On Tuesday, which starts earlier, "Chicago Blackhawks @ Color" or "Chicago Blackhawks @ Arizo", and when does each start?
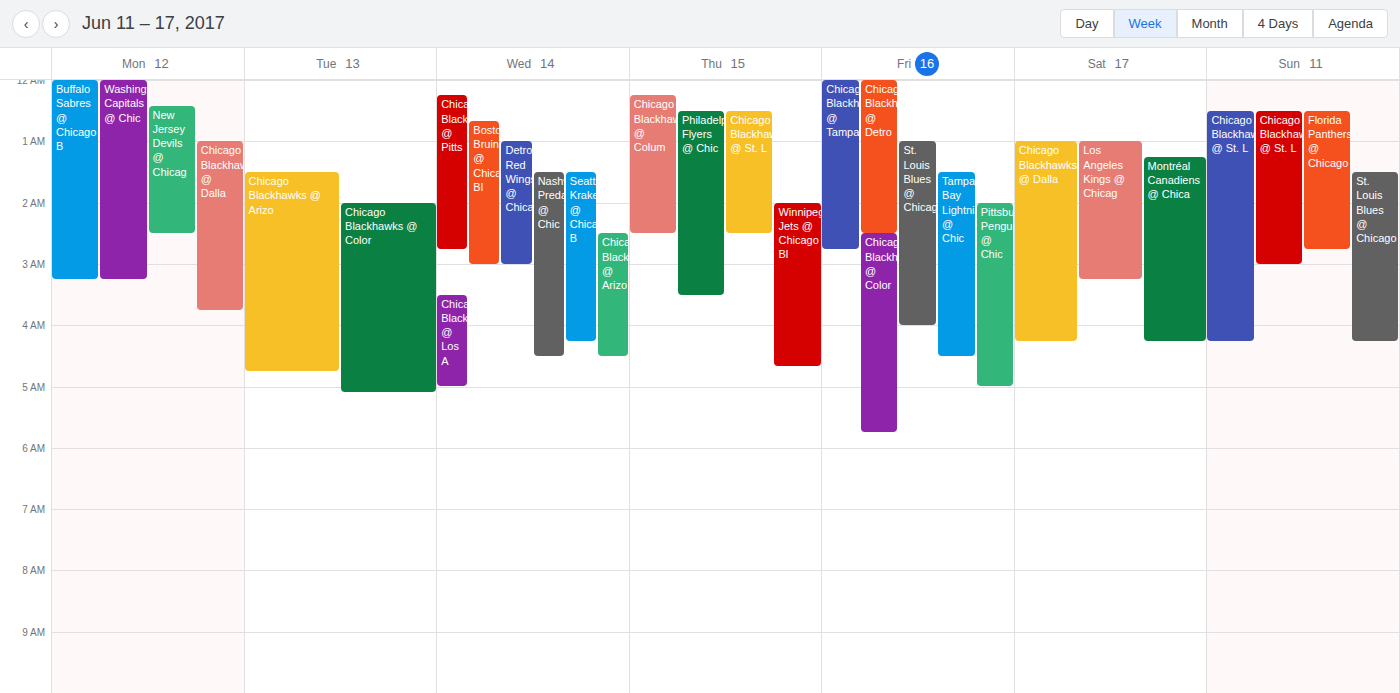
"Chicago Blackhawks @ Arizo" 1:30 AM; "Chicago Blackhawks @ Color" 2:00 AM.